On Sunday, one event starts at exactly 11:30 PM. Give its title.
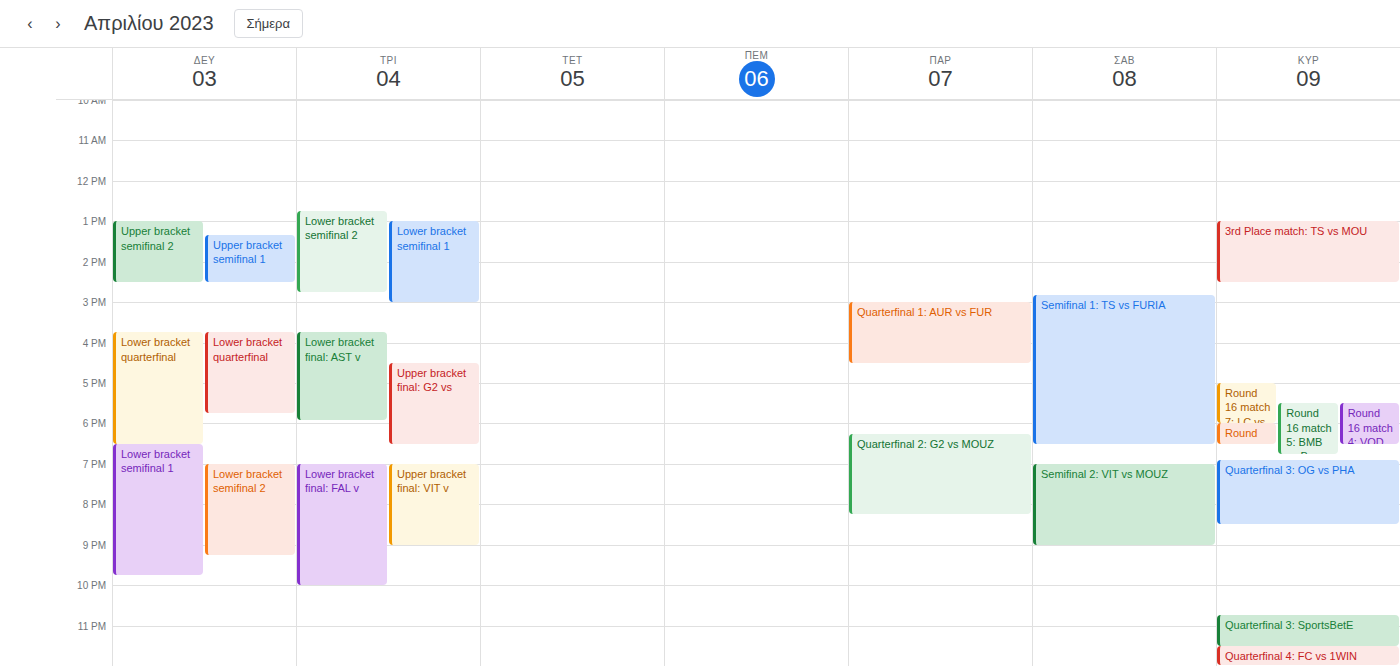
"Quarterfinal 4: FC vs 1WIN"